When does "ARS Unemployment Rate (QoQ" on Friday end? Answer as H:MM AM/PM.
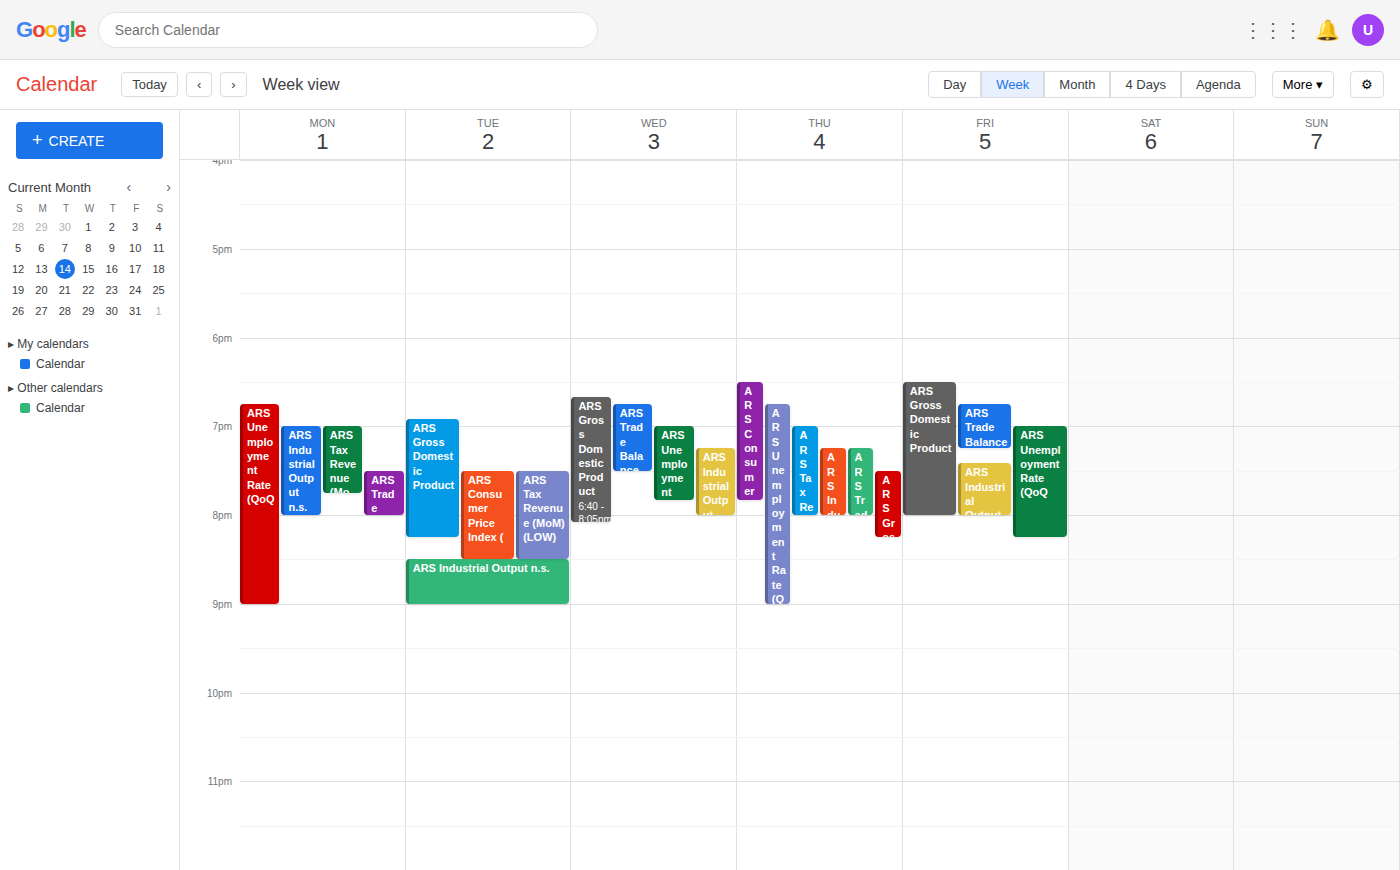
8:15 PM